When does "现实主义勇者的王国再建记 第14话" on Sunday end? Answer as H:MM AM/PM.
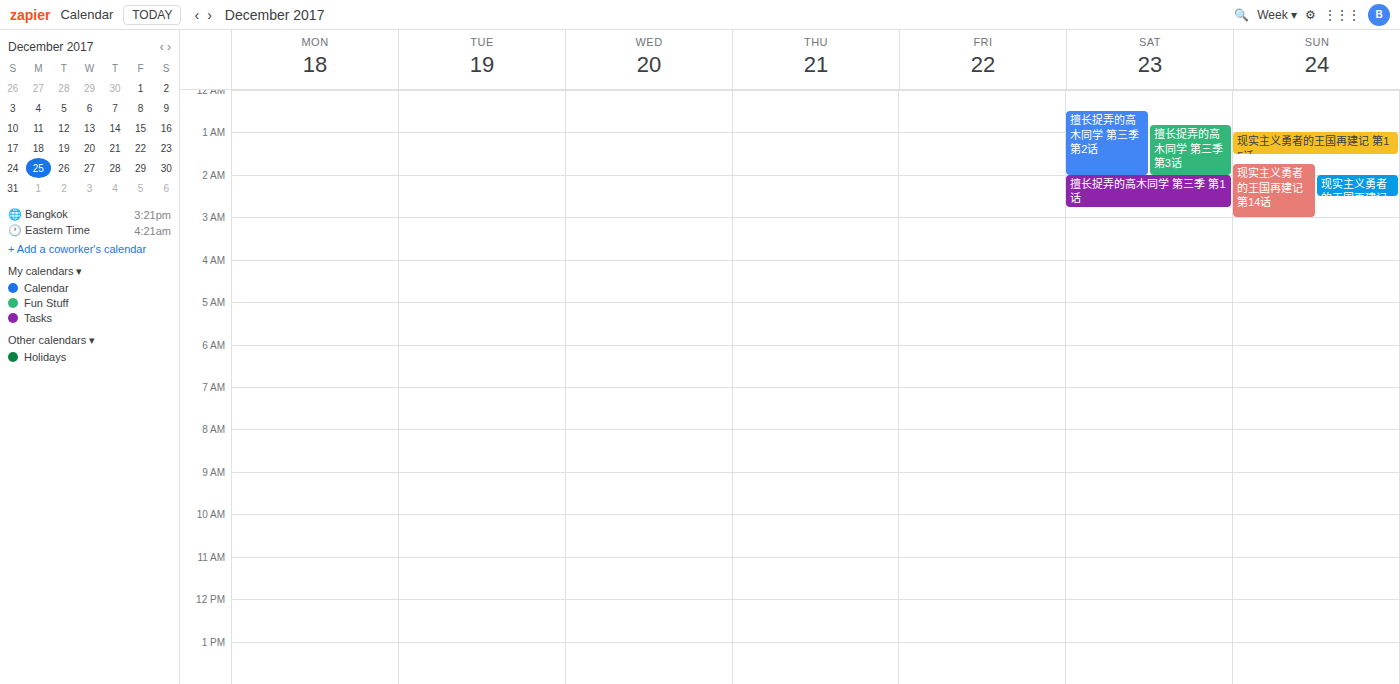
3:00 AM